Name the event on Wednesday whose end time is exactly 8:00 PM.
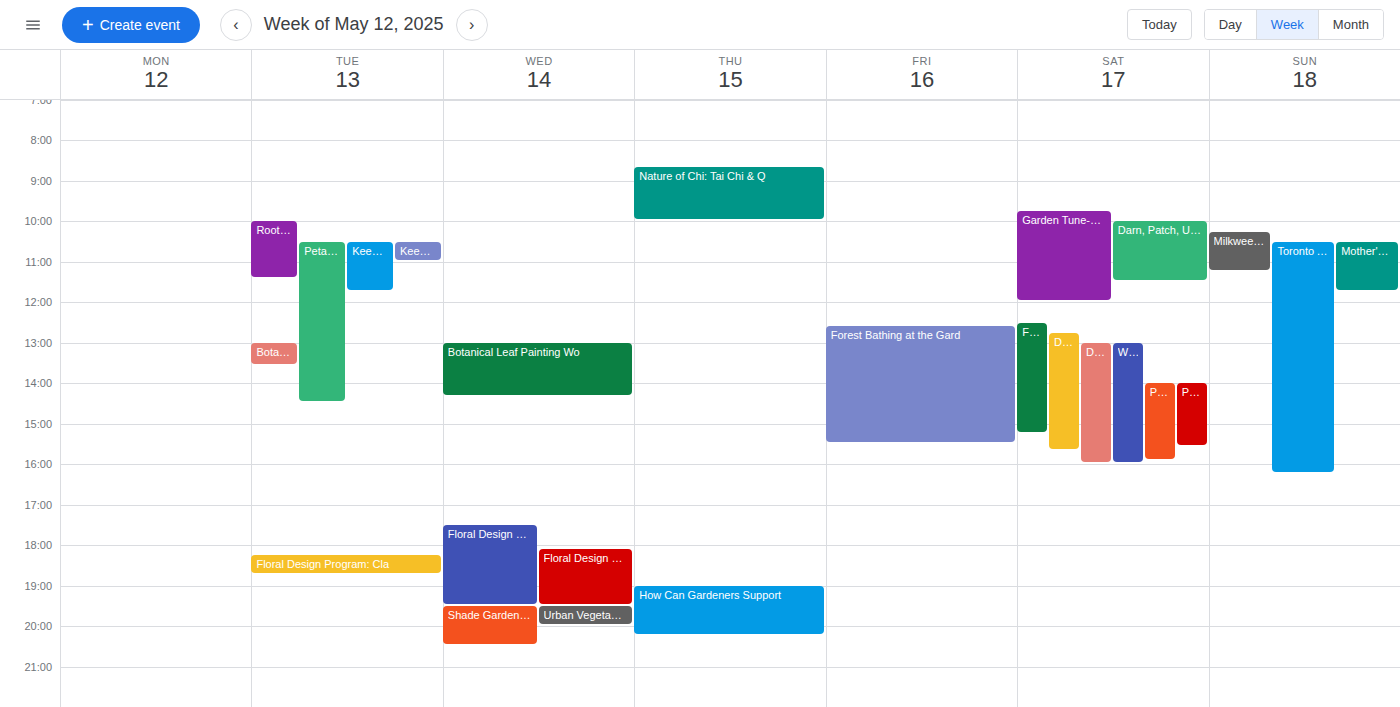
"Urban Vegetable Gardening"